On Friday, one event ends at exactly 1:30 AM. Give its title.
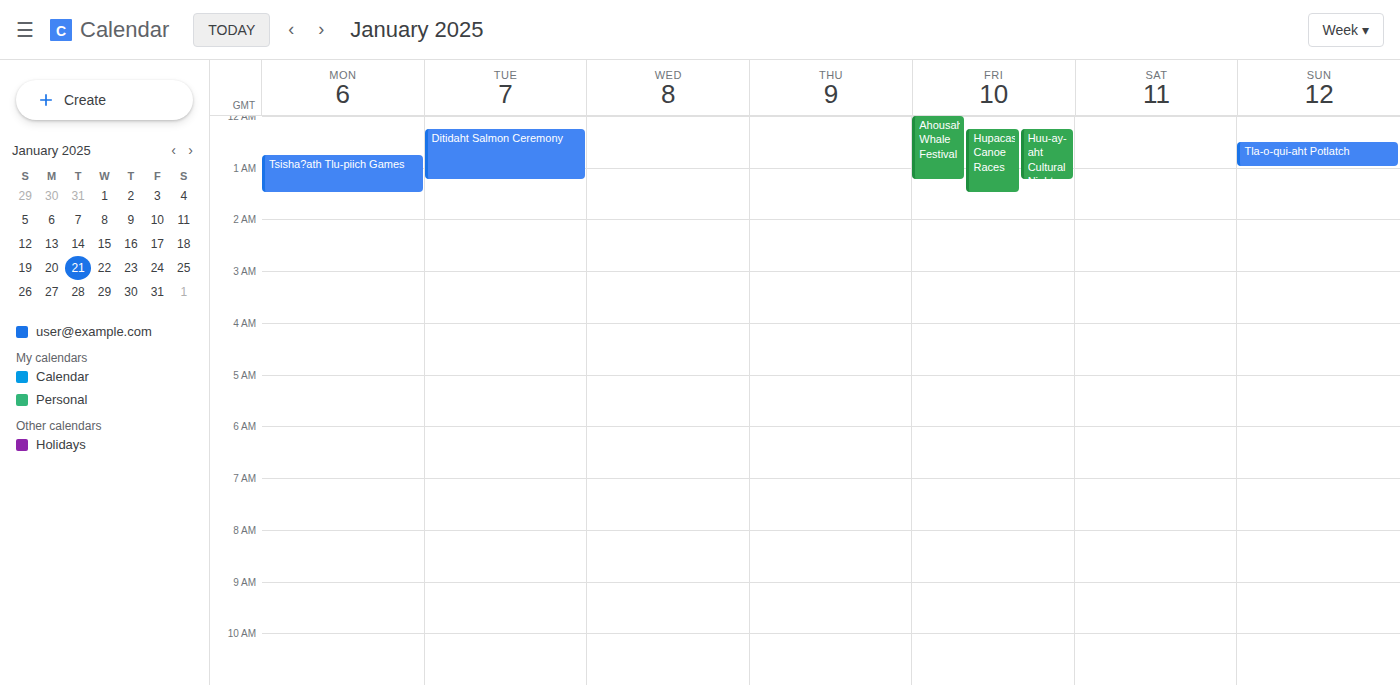
"Hupacasath Canoe Races"